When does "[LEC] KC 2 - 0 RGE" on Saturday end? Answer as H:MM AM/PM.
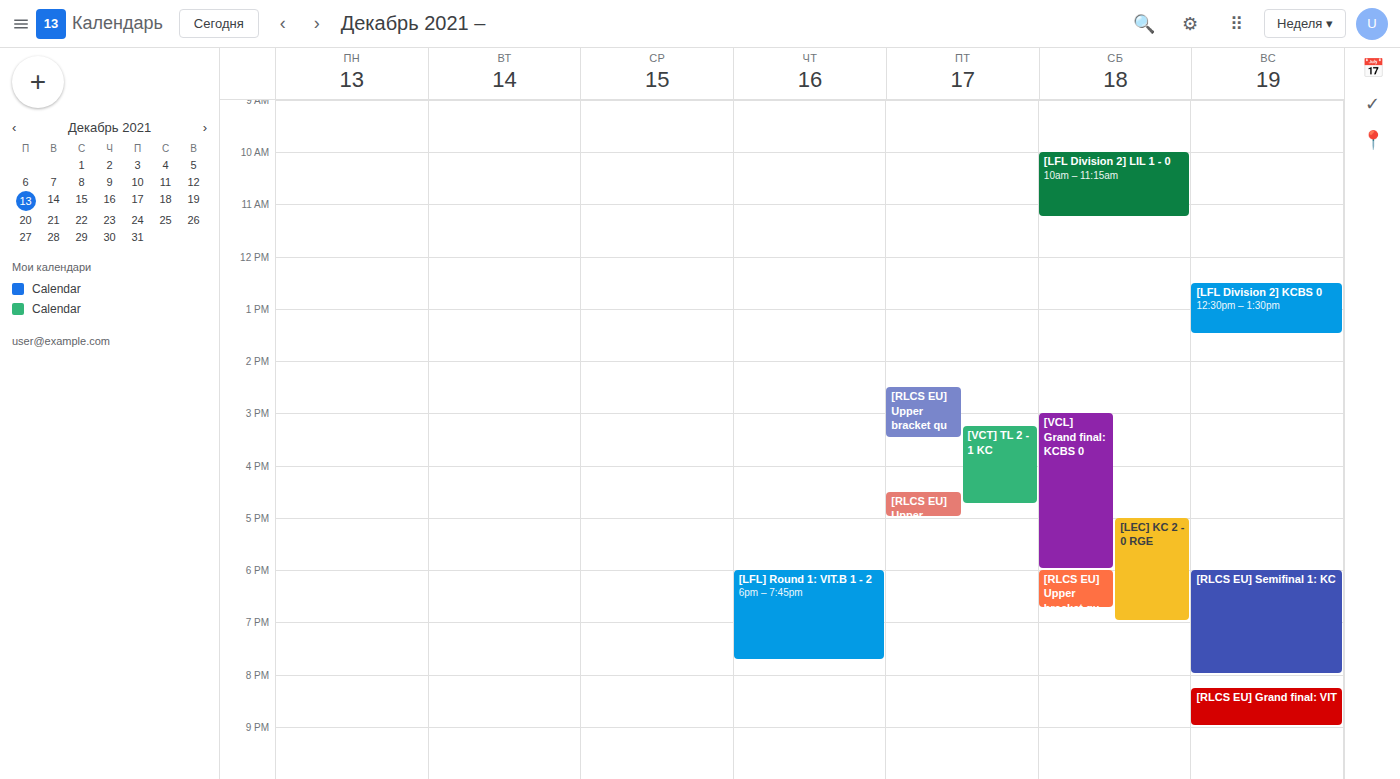
7:00 PM